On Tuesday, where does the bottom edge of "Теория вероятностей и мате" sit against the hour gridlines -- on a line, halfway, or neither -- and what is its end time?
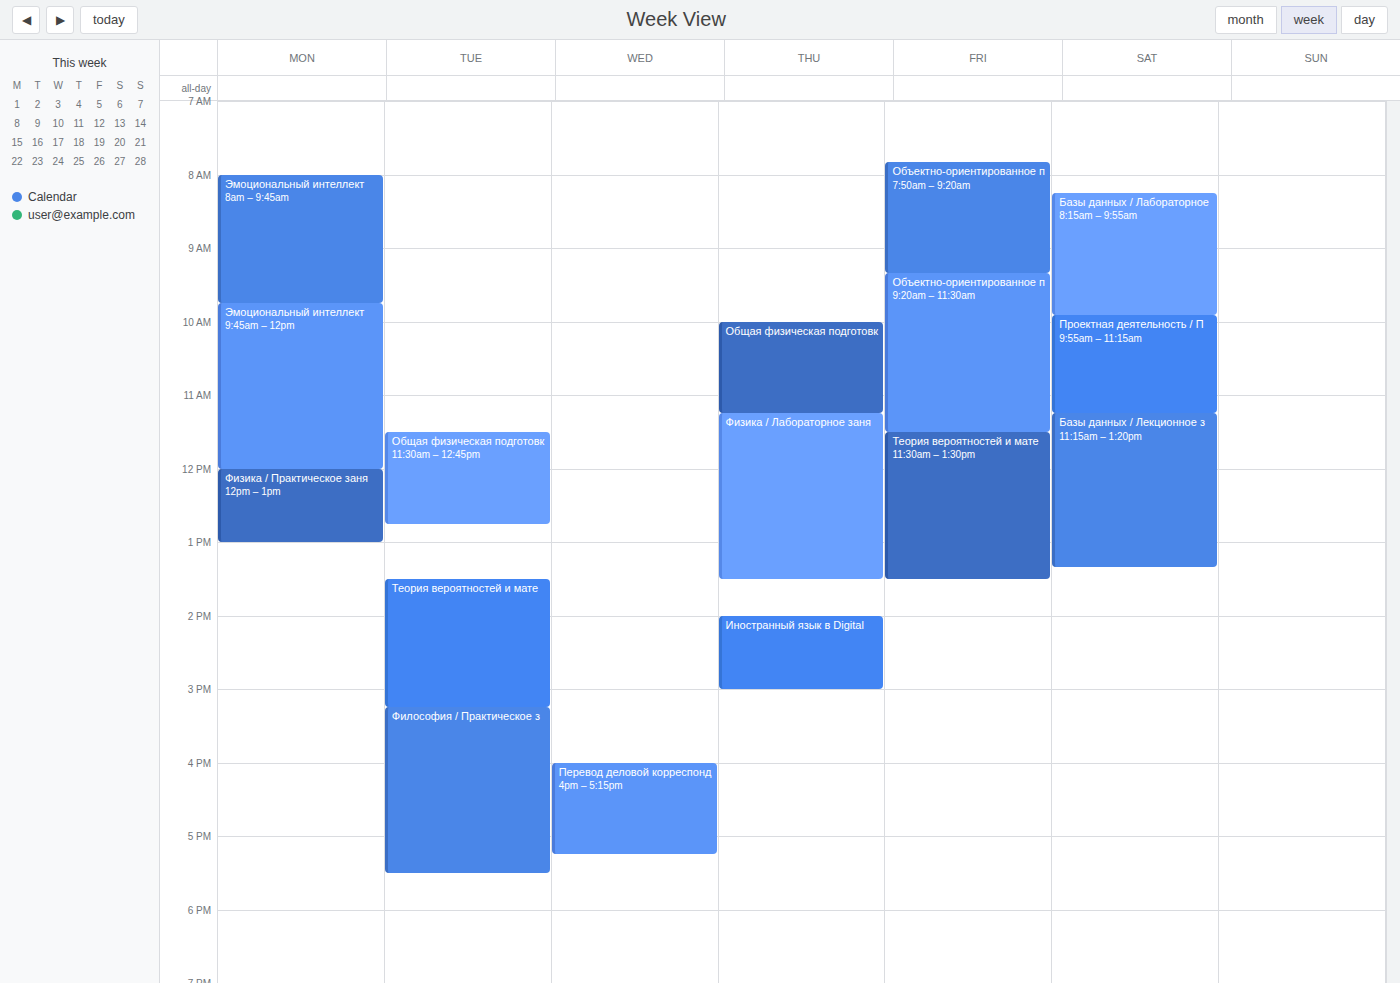
3:15 PM -- neither: a quarter of the way from the 3 PM line to the 4 PM line.